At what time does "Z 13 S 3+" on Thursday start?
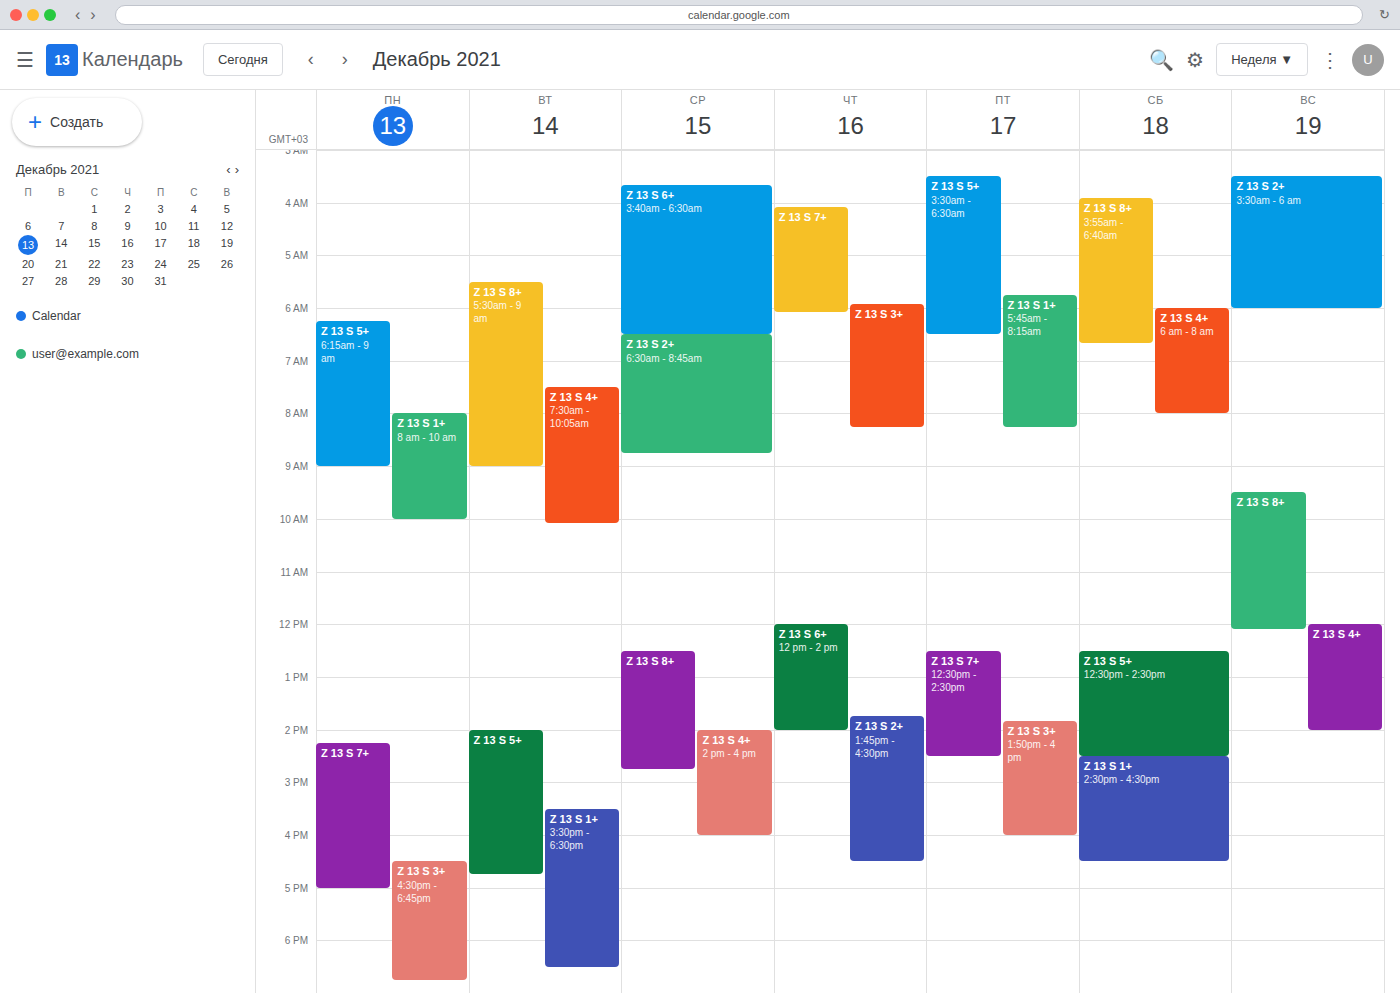
5:55 AM